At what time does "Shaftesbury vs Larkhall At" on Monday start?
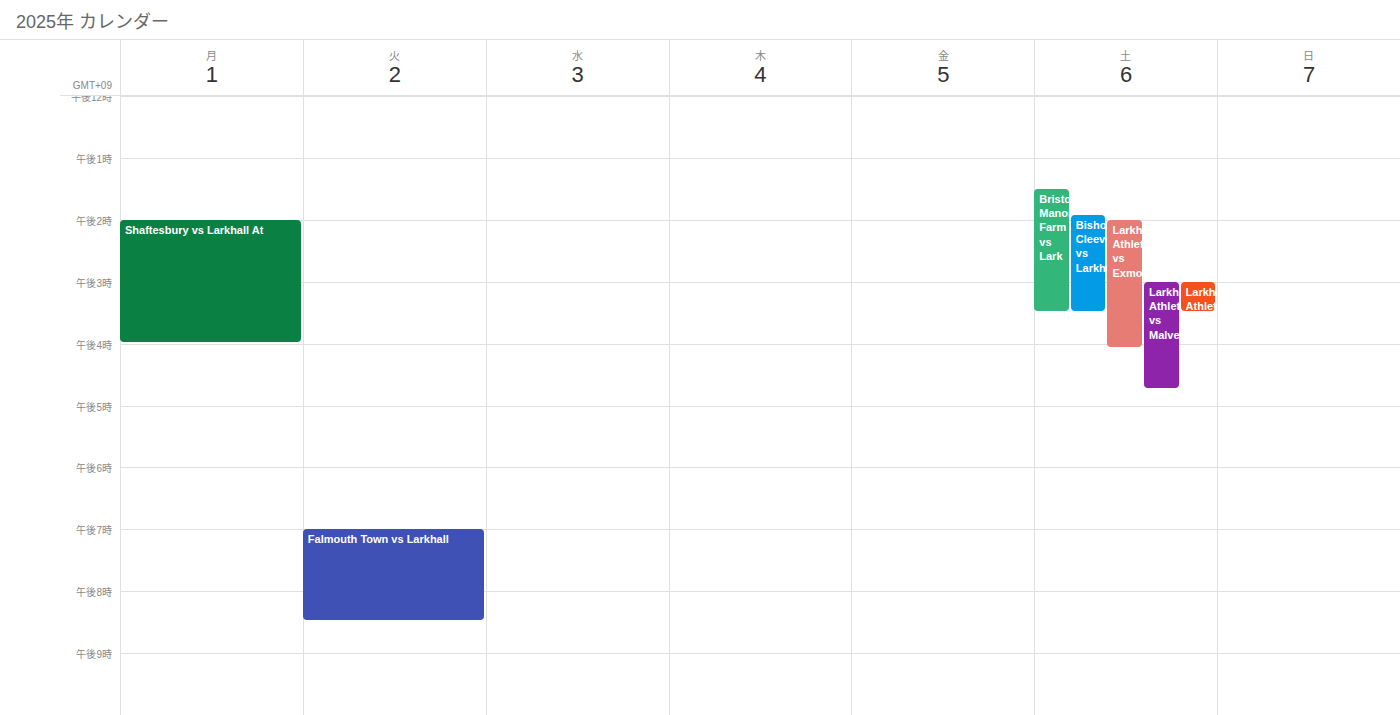
2:00 PM